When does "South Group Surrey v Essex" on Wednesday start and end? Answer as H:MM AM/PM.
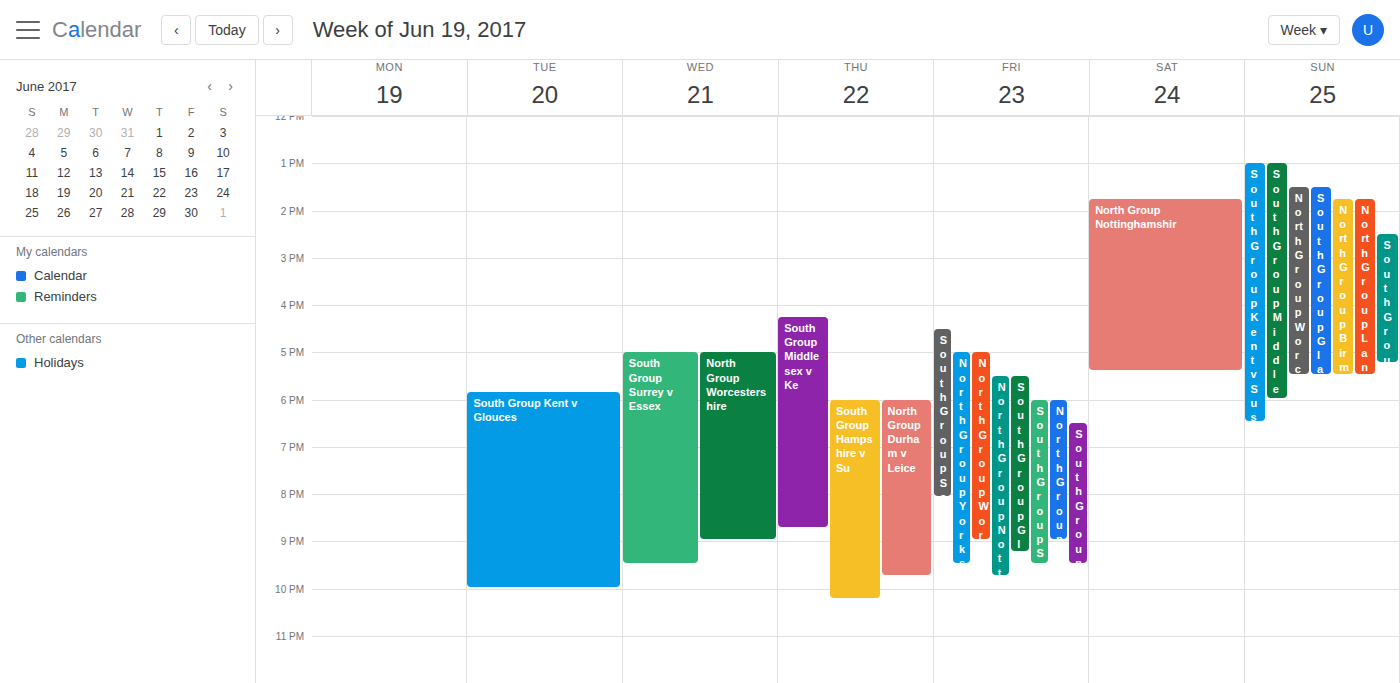
5:00 PM to 9:30 PM